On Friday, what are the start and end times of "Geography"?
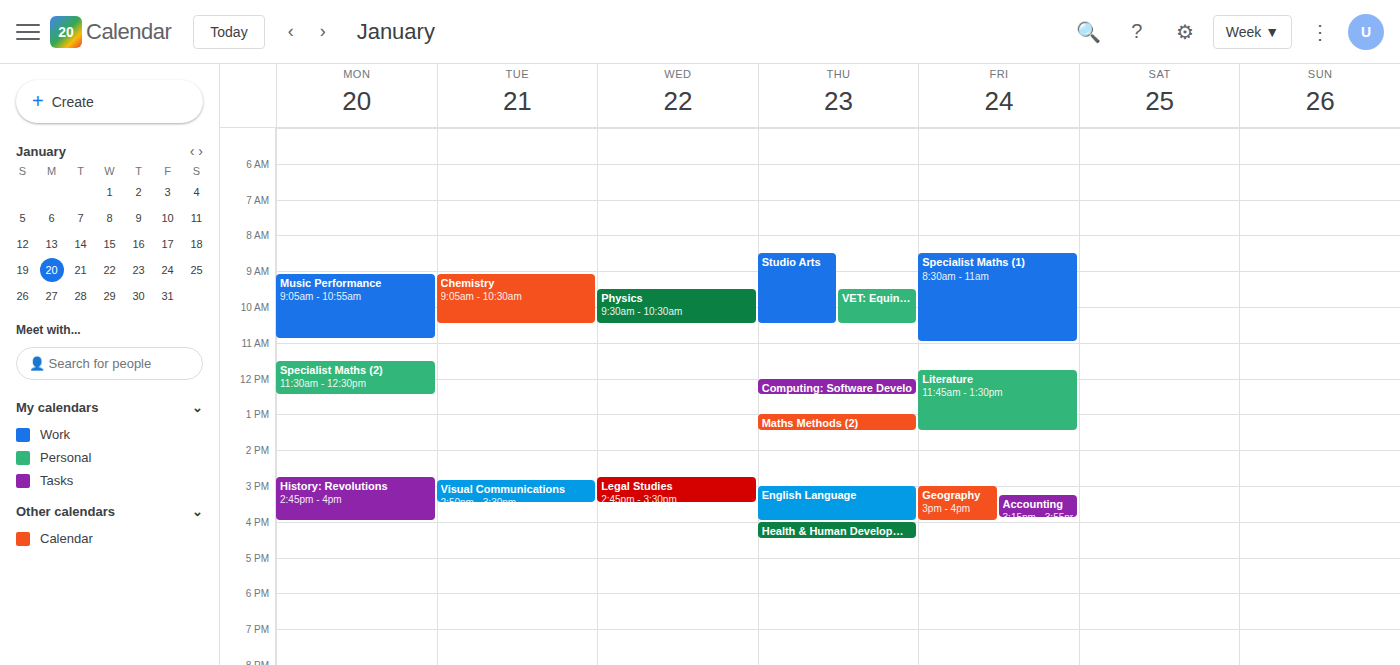
3:00 PM to 4:00 PM